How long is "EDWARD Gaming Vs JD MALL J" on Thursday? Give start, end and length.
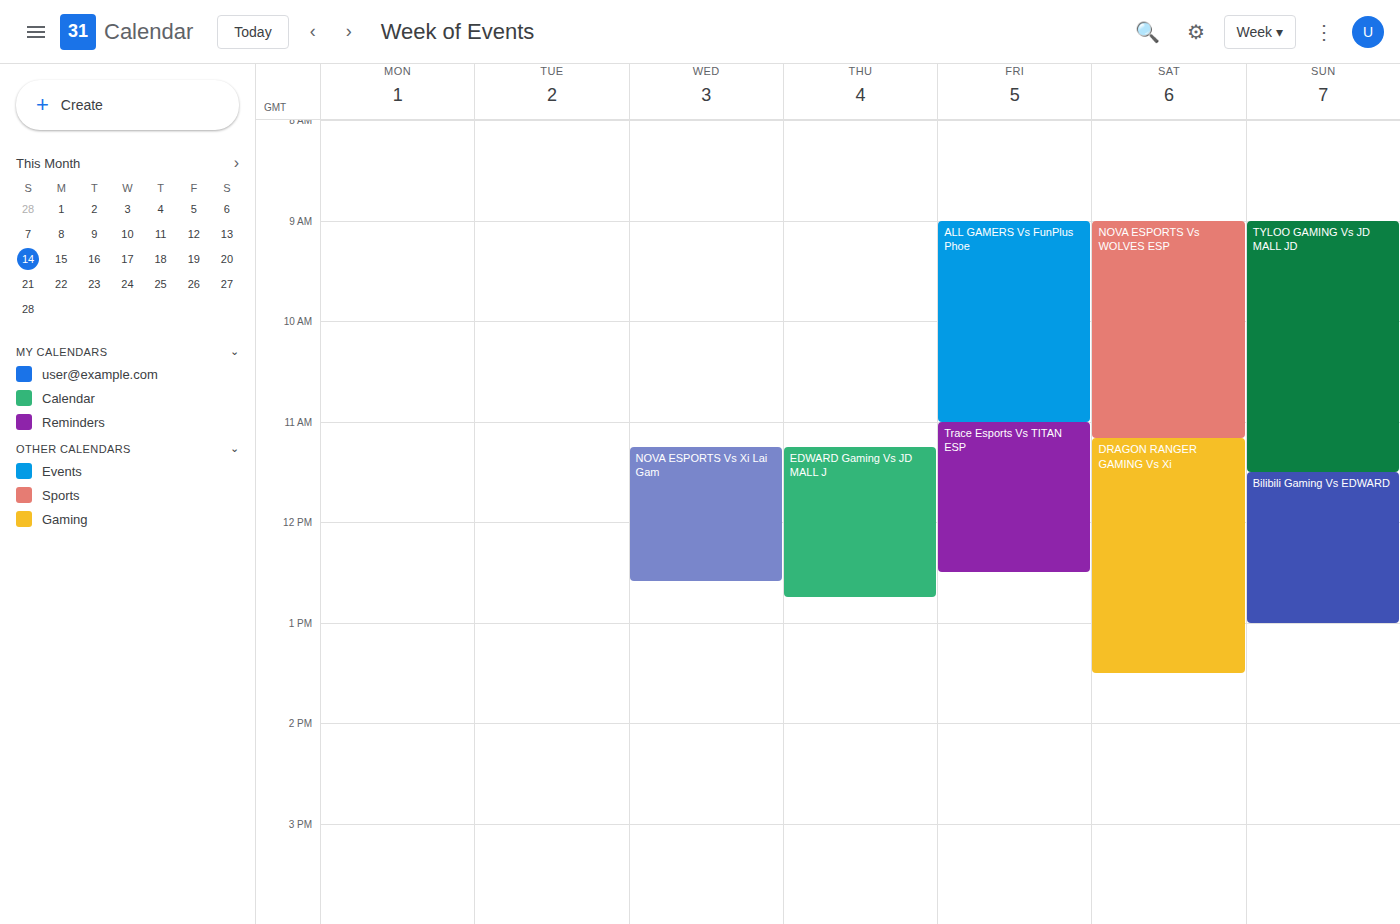
11:15 AM to 12:45 PM, 1 hour 30 minutes